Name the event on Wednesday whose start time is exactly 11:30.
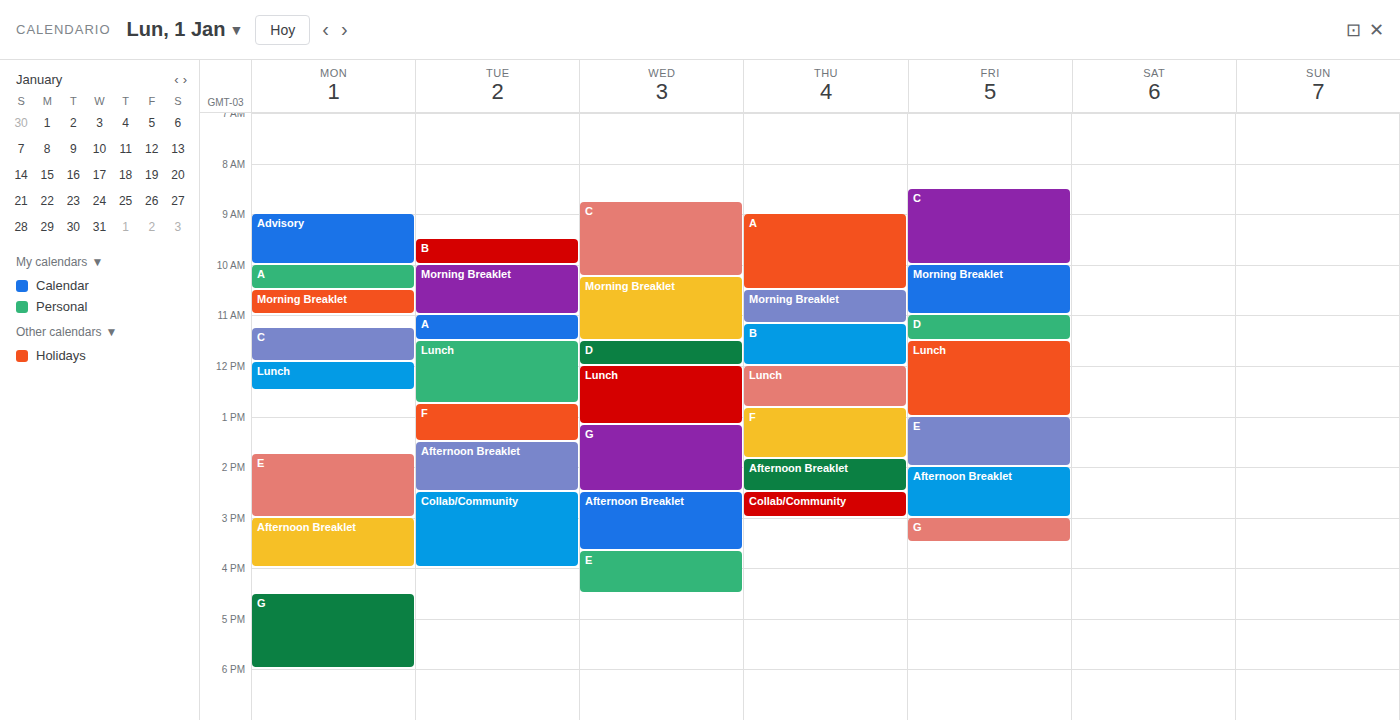
"D"